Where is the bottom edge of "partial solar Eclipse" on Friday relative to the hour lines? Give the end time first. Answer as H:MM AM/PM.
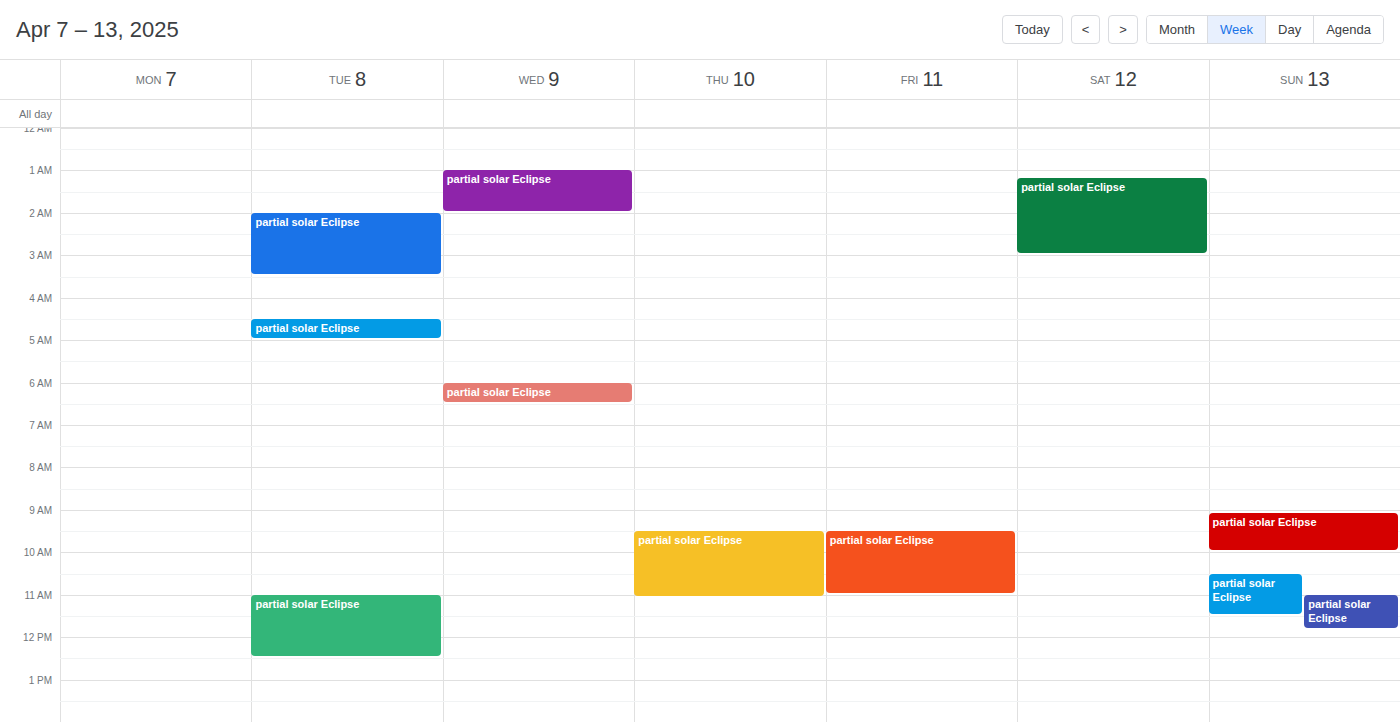
11:00 AM -- exactly on the 11 AM line.